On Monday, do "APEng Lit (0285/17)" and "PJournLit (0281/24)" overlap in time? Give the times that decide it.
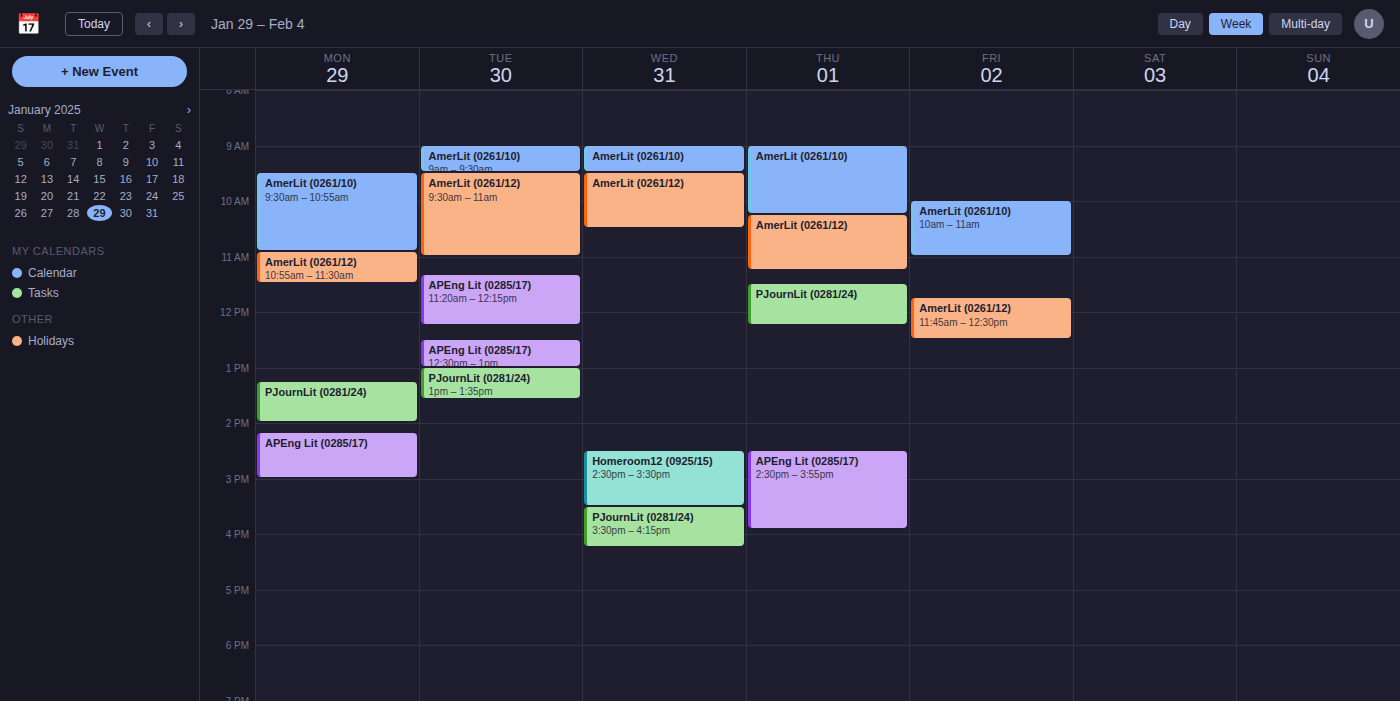
"PJournLit (0281/24)" ends at 14:00 and "APEng Lit (0285/17)" starts at 14:10 -- no overlap.